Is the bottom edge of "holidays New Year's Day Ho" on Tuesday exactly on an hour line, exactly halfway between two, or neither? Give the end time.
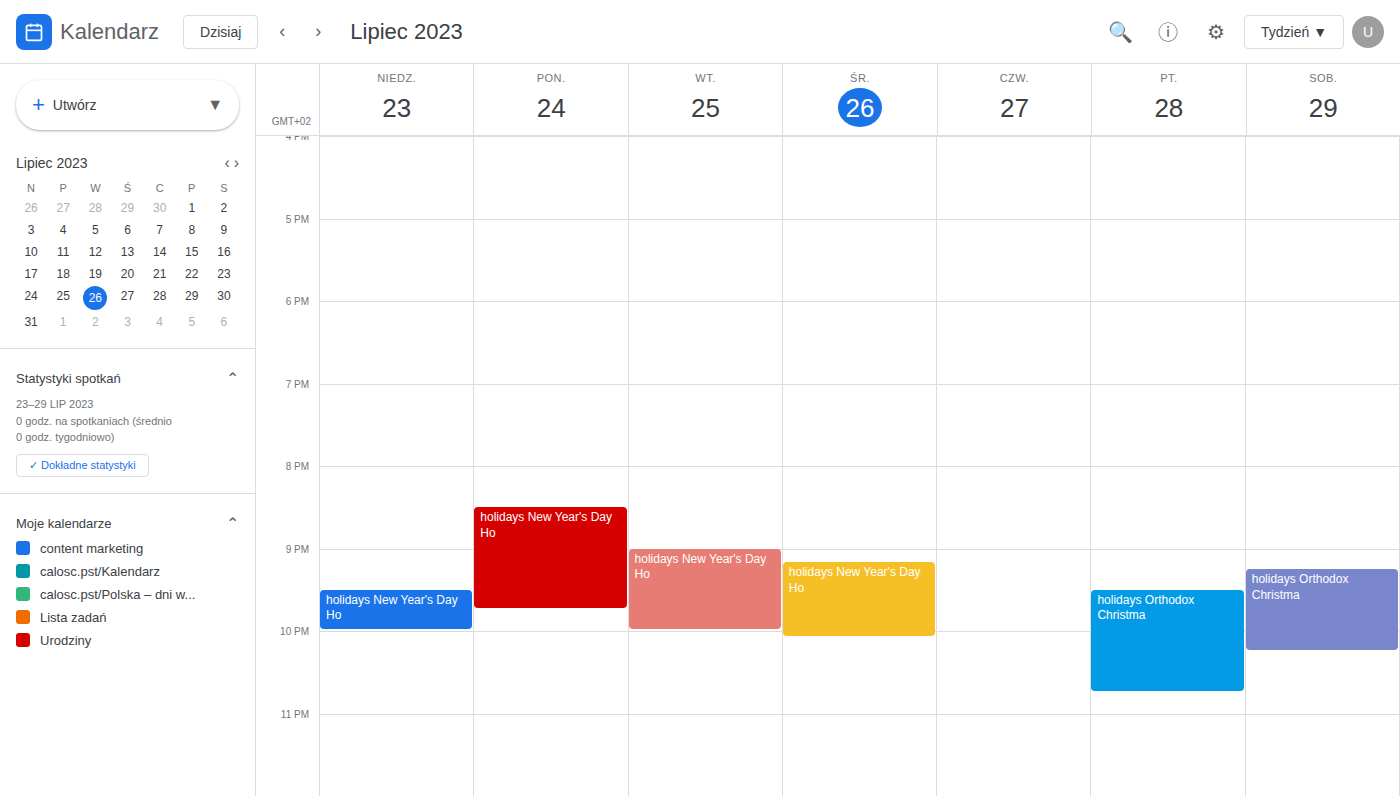
10:00 PM -- exactly on the 10 PM line.